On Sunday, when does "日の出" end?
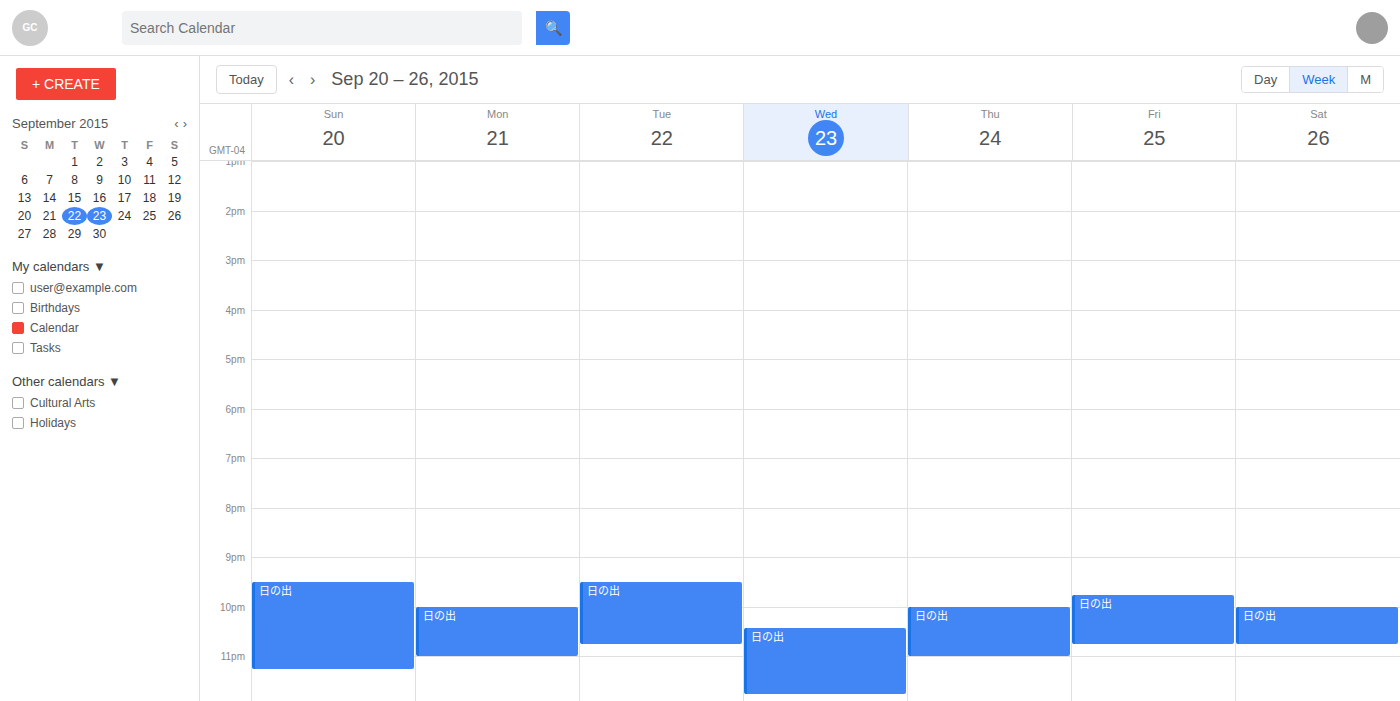
11:15 PM